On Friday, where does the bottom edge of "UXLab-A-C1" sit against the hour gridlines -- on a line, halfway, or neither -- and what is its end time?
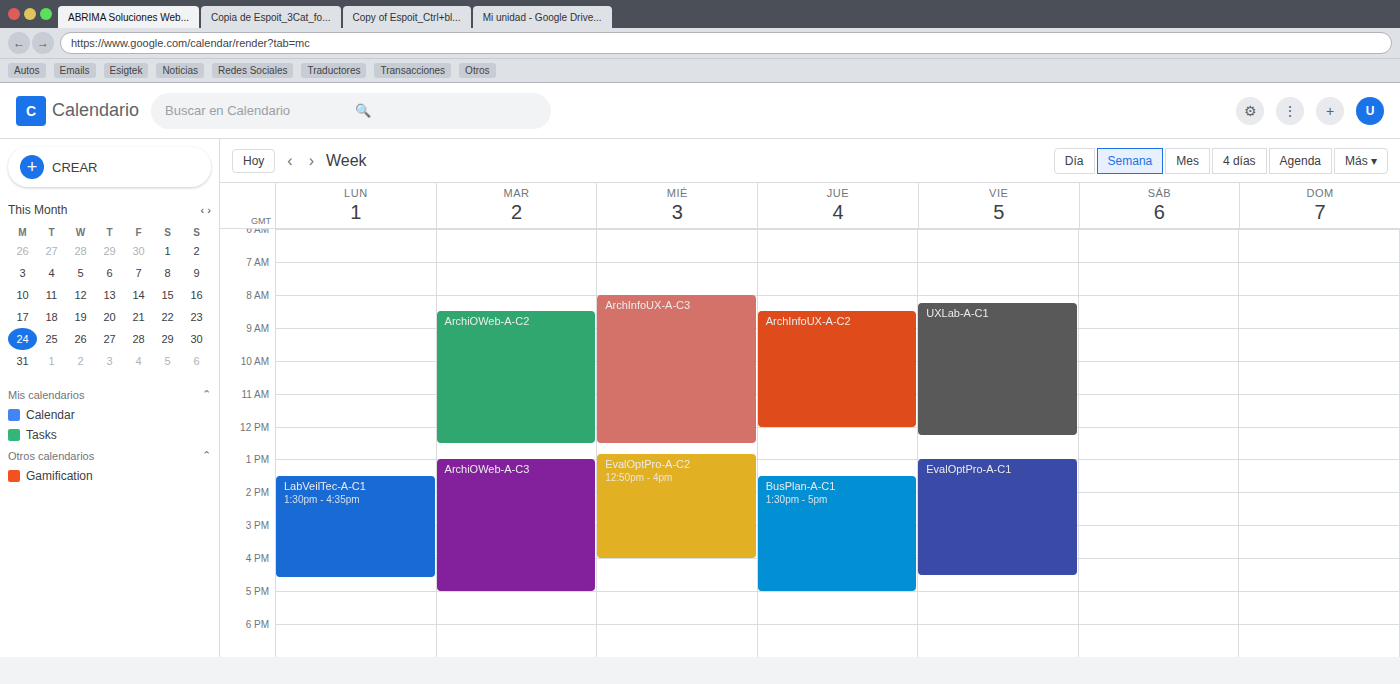
12:15 PM -- neither: a quarter of the way from the 12 PM line to the 1 PM line.